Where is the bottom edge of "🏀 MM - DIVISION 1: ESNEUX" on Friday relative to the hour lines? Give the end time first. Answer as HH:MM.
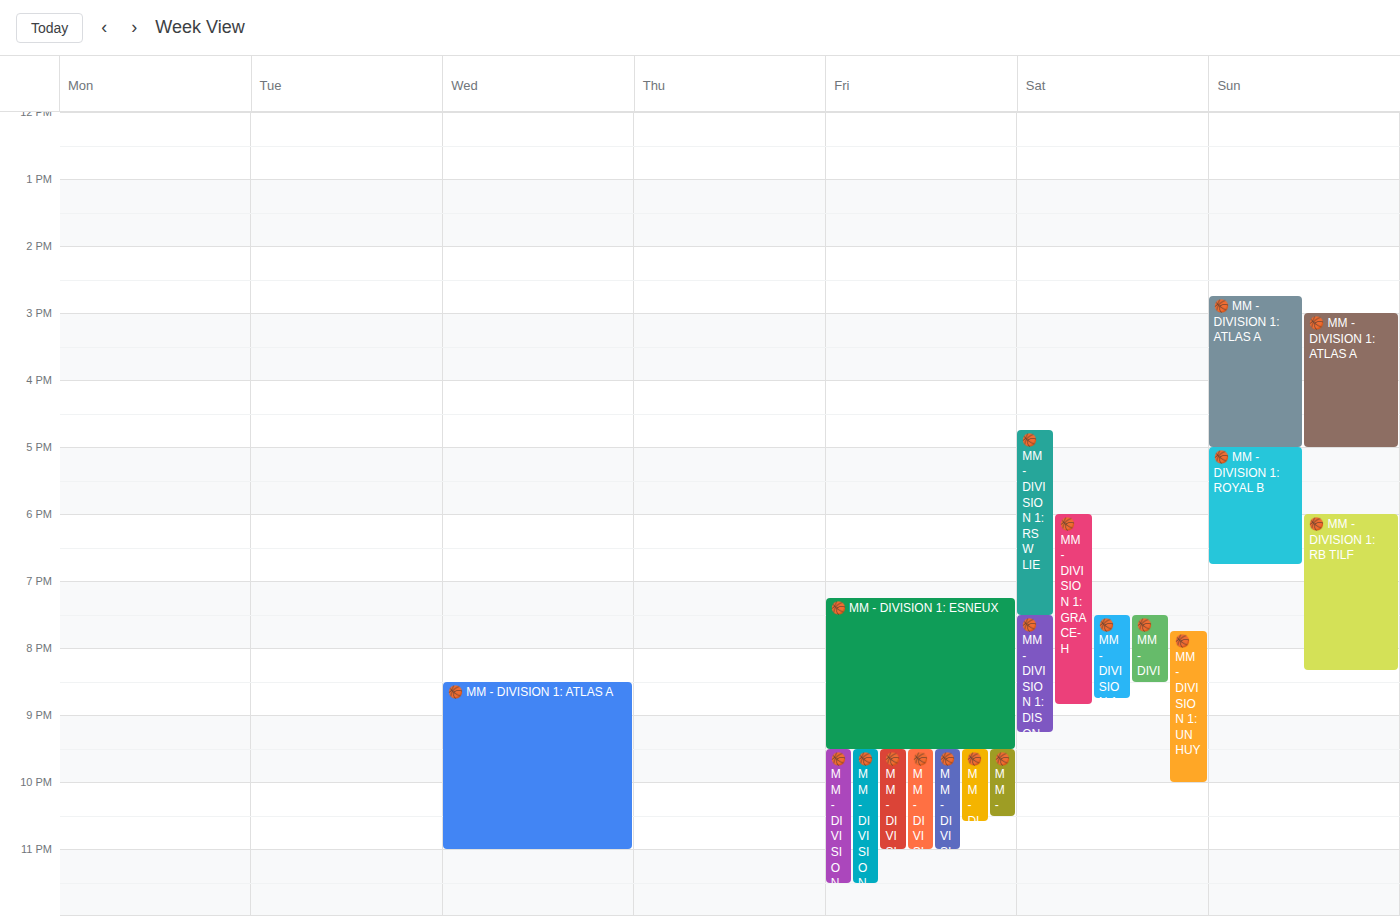
21:30 -- halfway between the 21:00 and 22:00 lines.